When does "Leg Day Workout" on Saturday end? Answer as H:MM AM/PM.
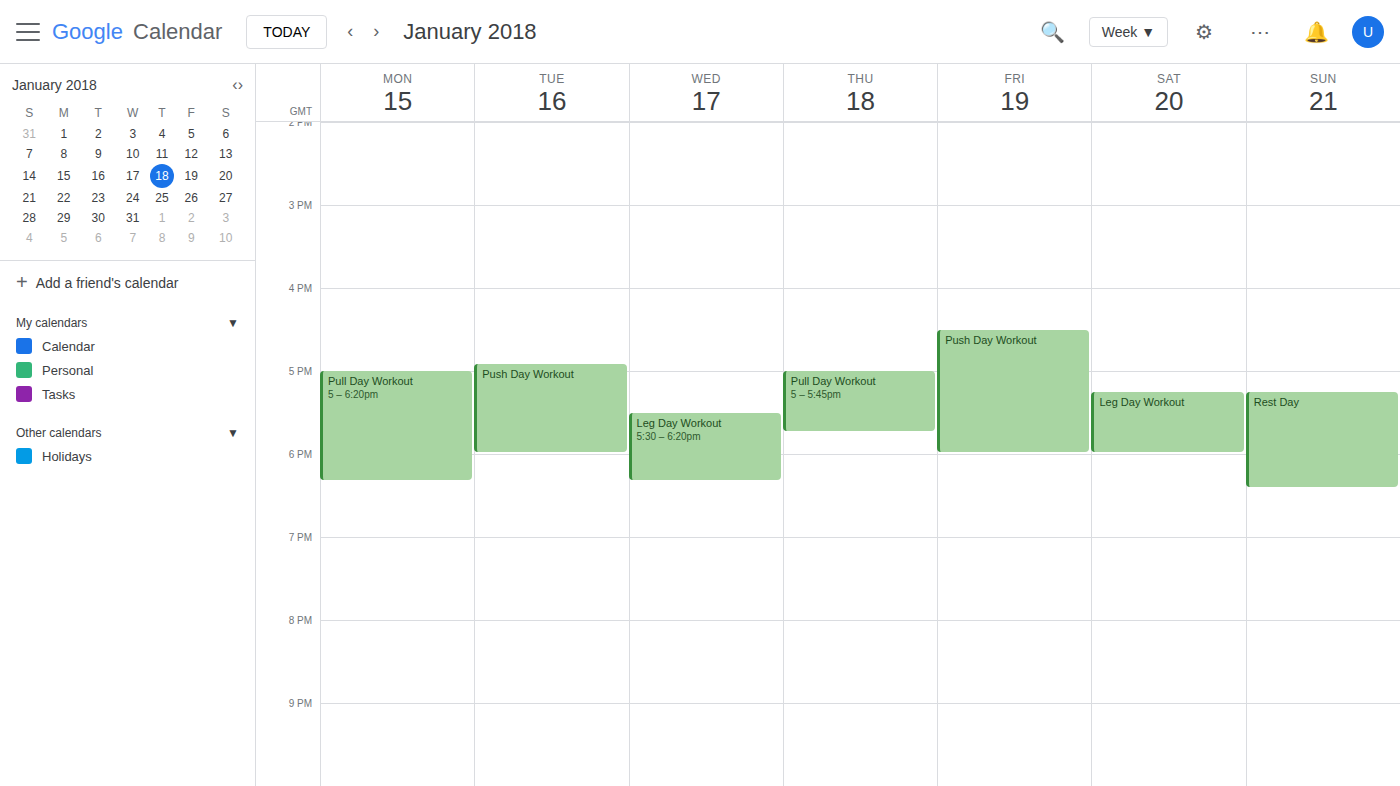
6:00 PM